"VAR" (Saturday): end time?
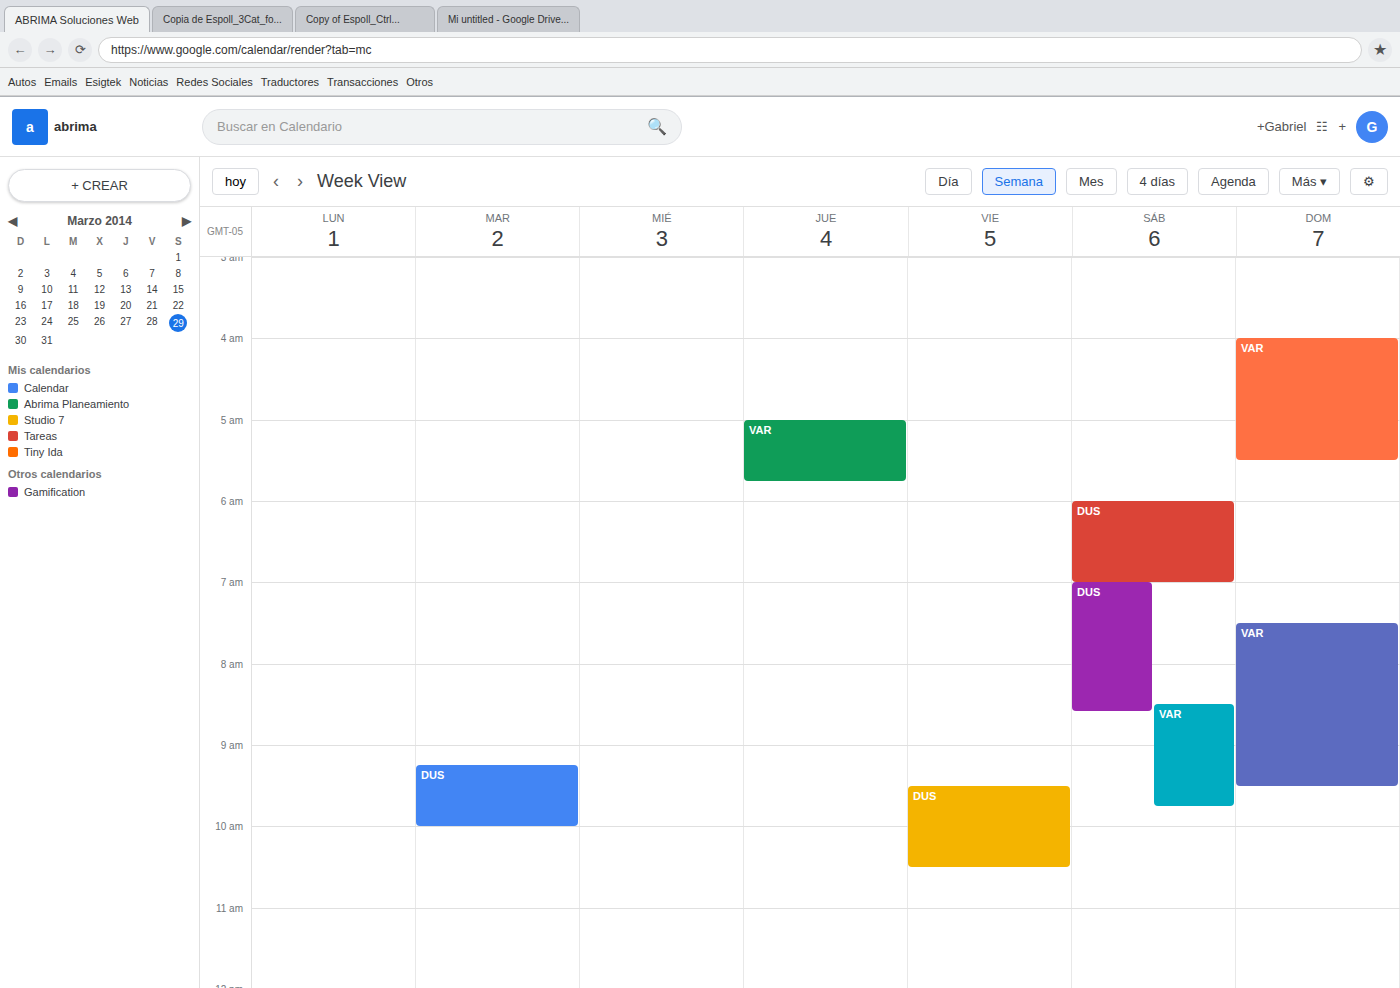
09:45